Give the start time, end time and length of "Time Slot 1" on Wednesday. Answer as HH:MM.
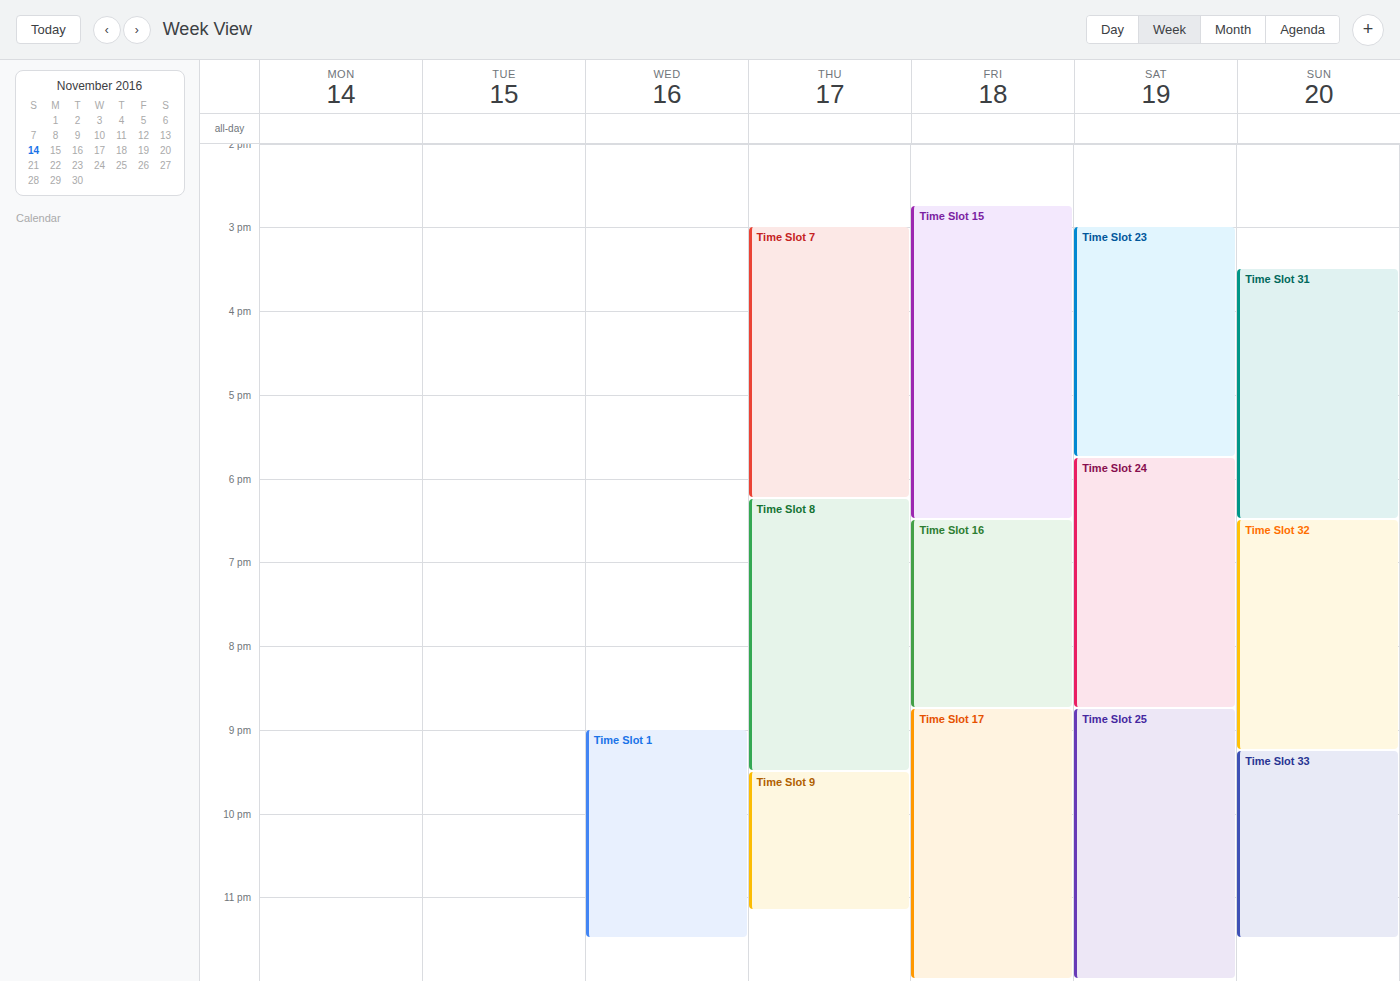
21:00 to 23:30, 2 hours 30 minutes